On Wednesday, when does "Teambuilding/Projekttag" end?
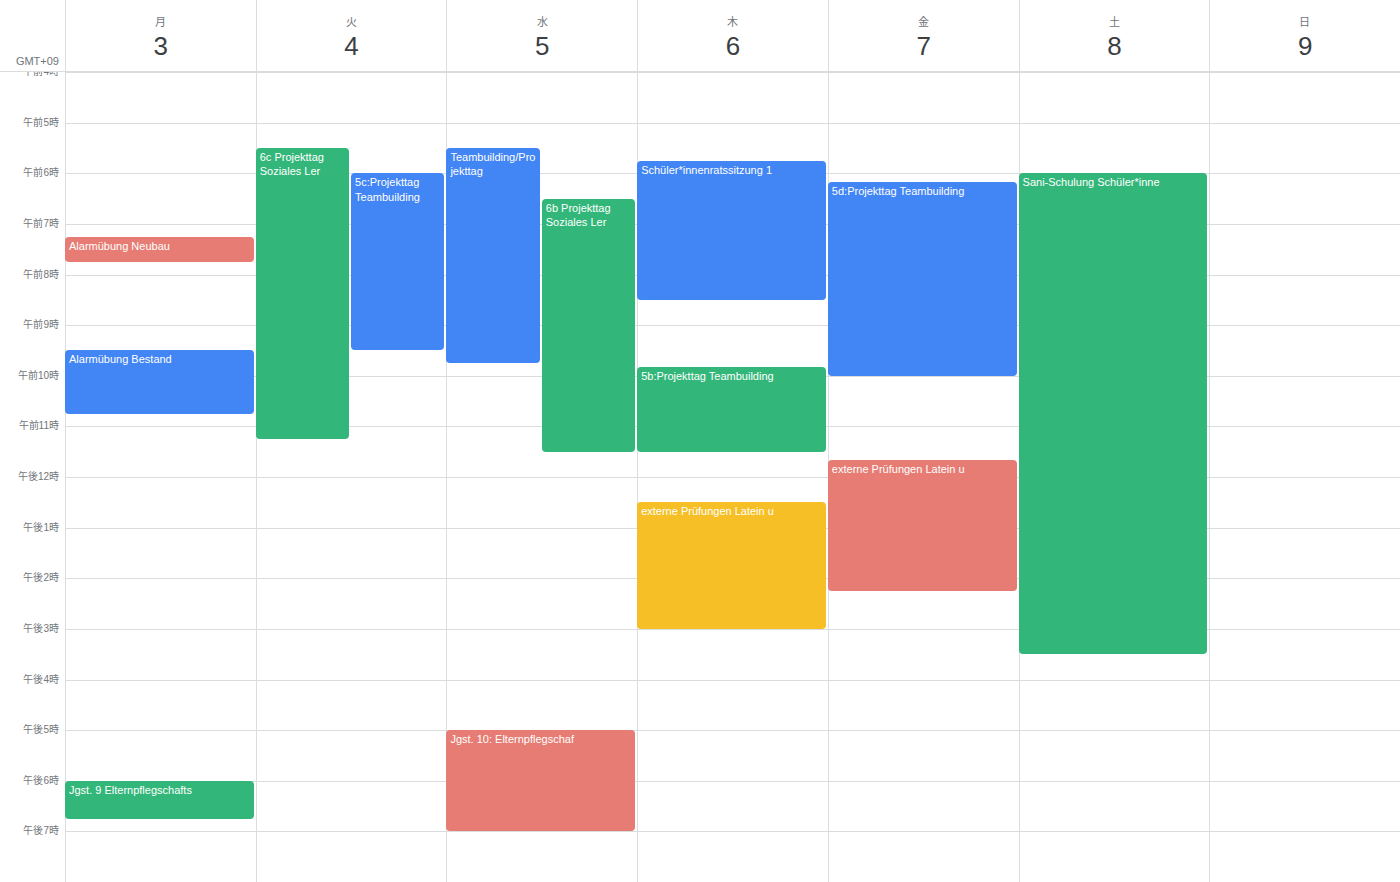
09:45